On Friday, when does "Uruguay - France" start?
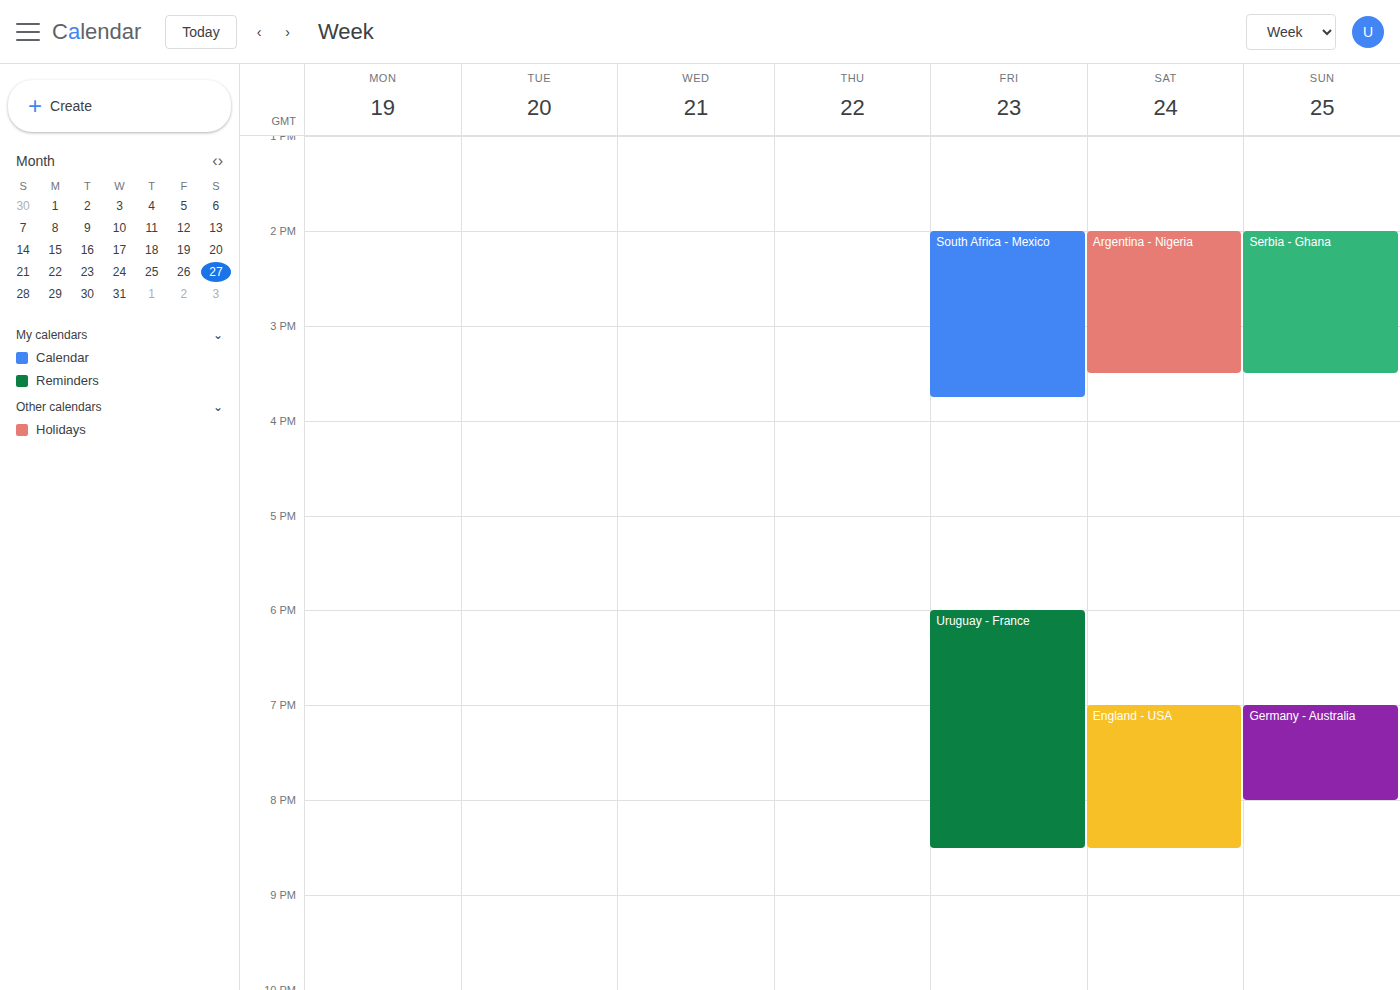
6:00 PM